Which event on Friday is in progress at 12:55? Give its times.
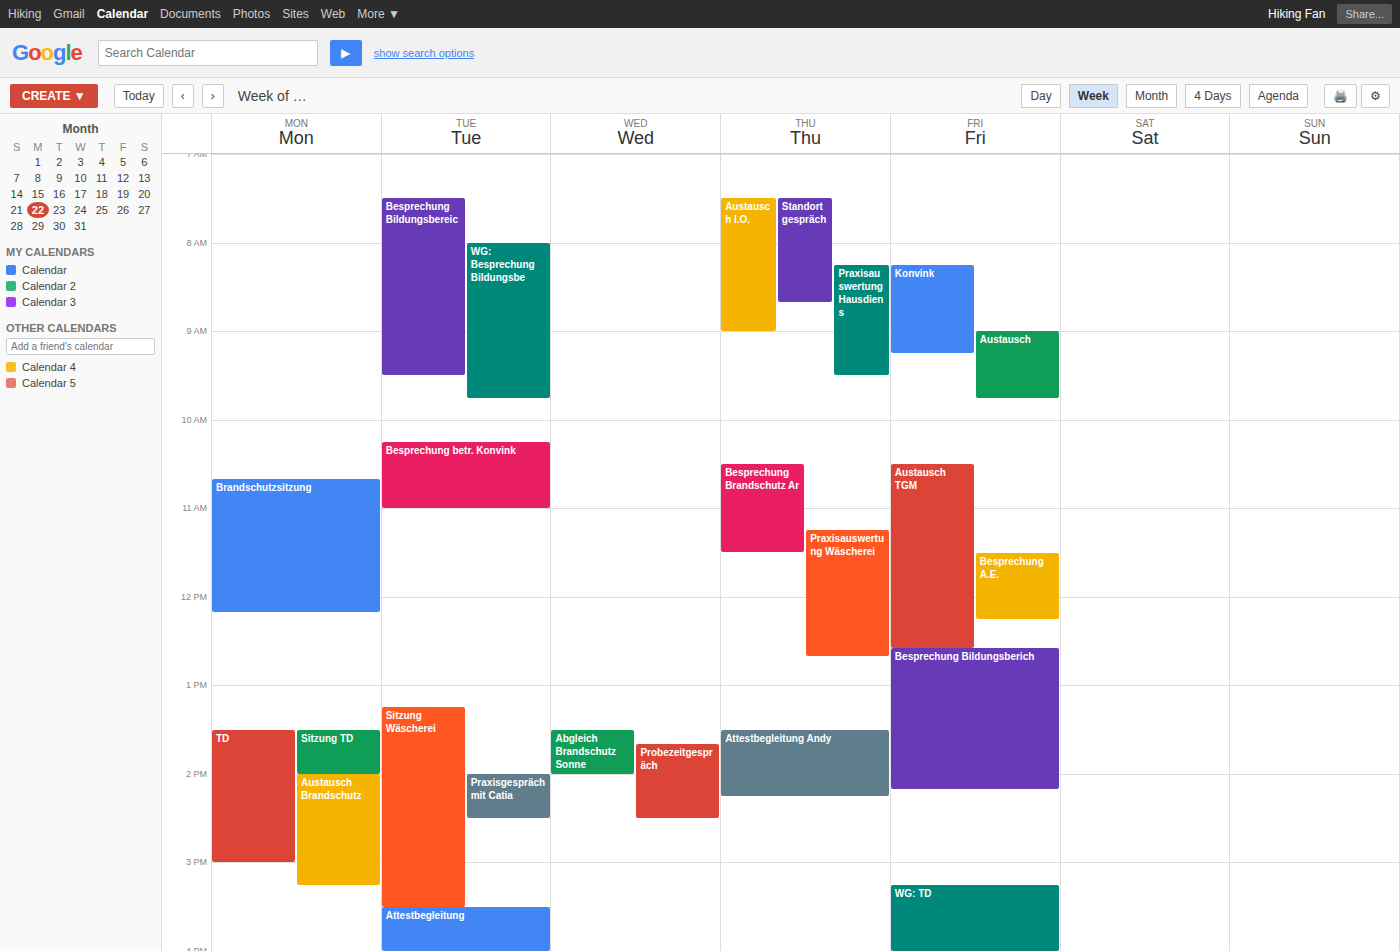
"Besprechung Bildungsberich", 12:35 to 14:10